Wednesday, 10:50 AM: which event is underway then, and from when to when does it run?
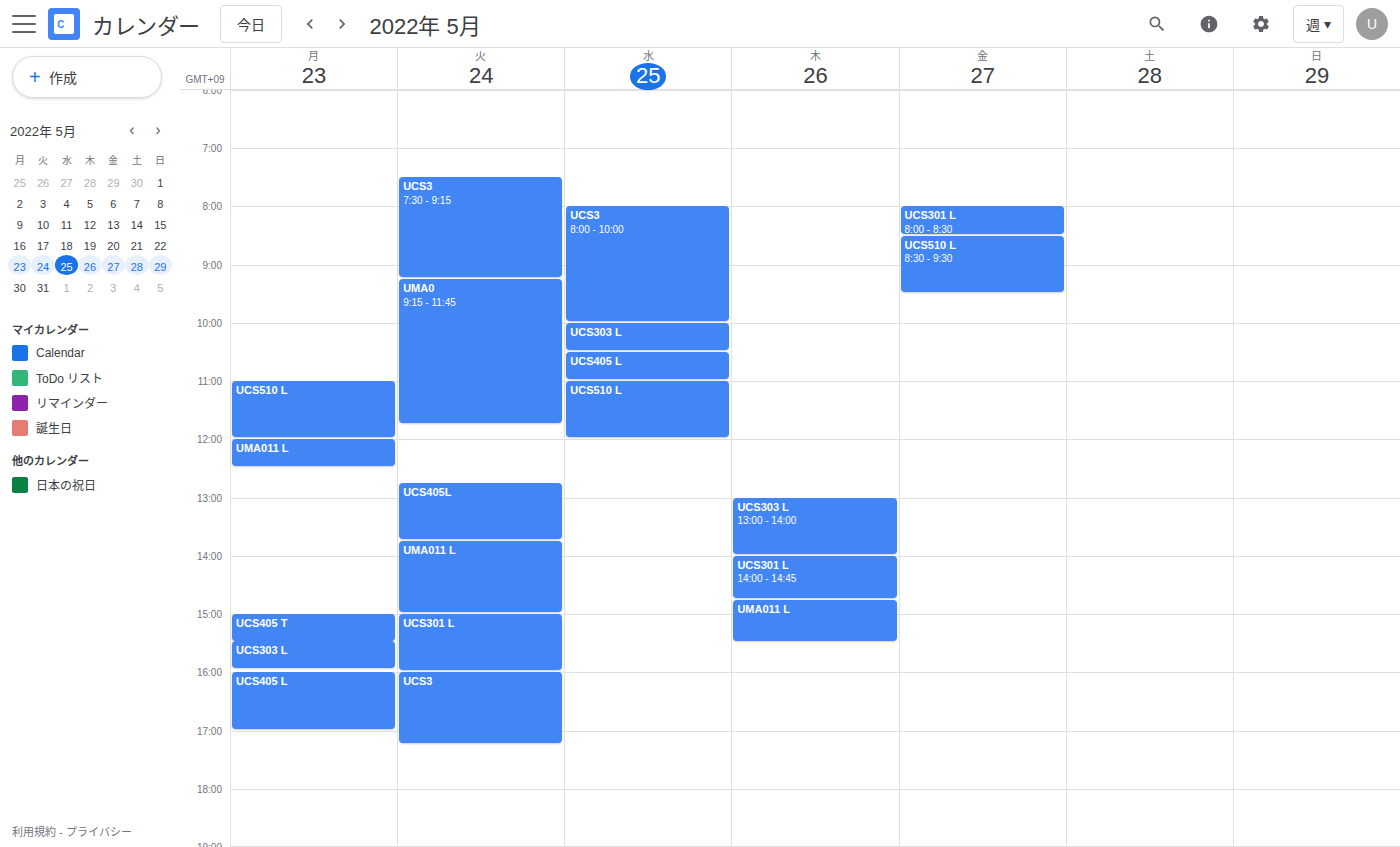
"UCS405 L", 10:30 AM to 11:00 AM